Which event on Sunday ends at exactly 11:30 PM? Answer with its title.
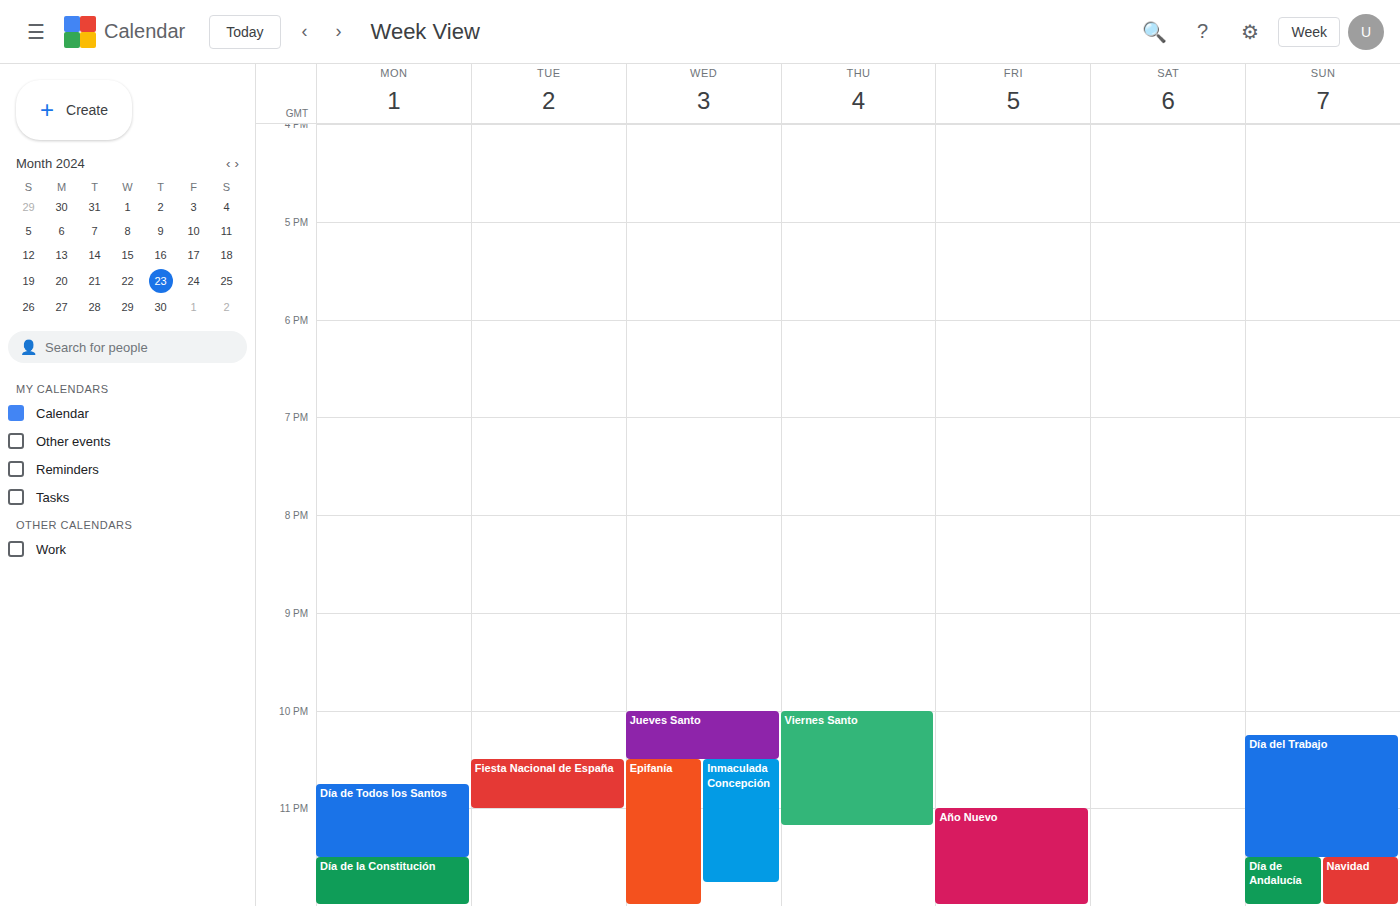
"Día del Trabajo"